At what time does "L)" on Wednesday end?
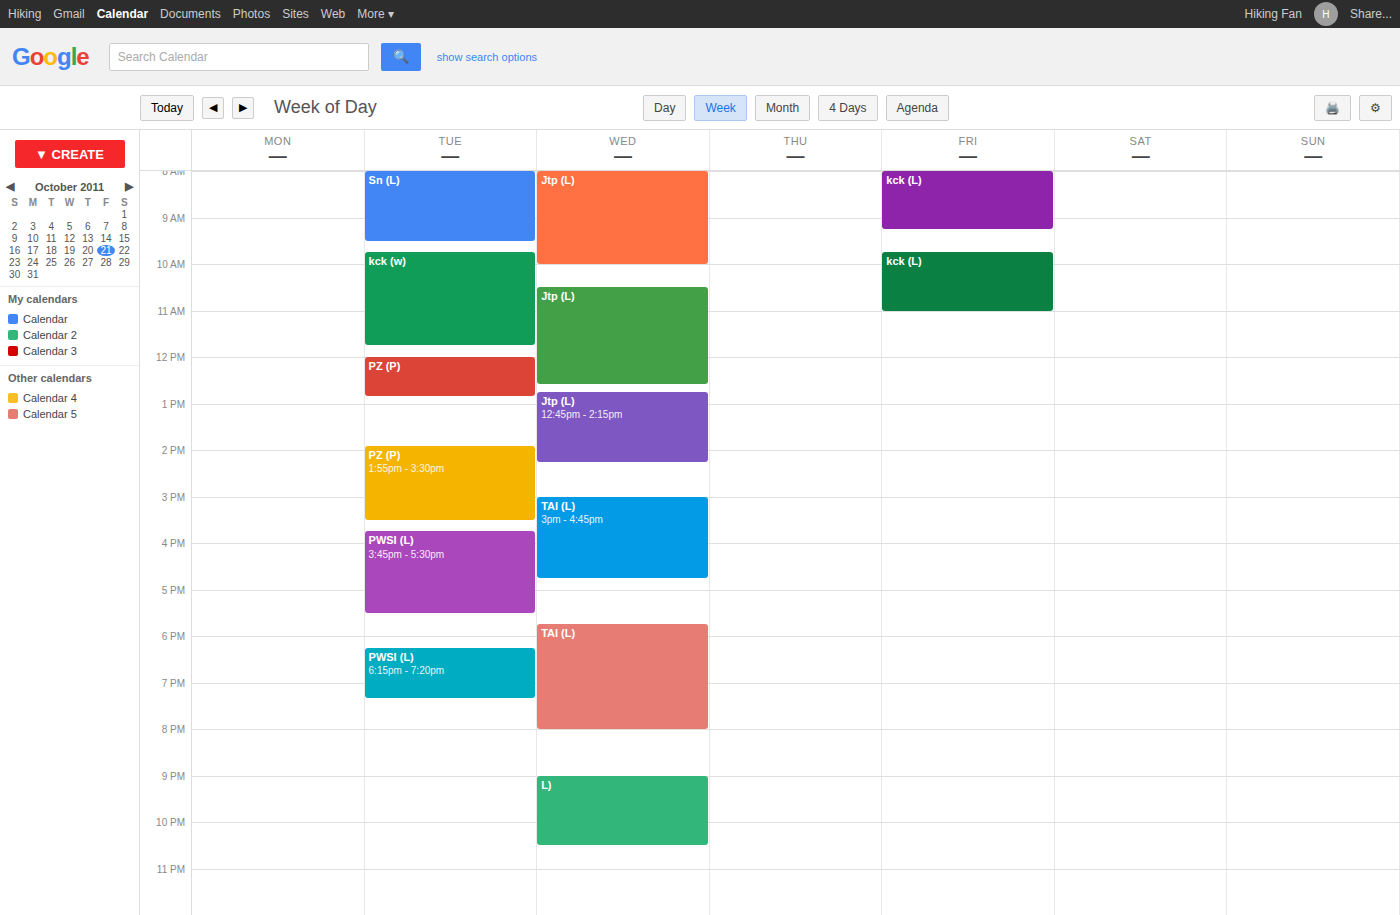
10:30 PM